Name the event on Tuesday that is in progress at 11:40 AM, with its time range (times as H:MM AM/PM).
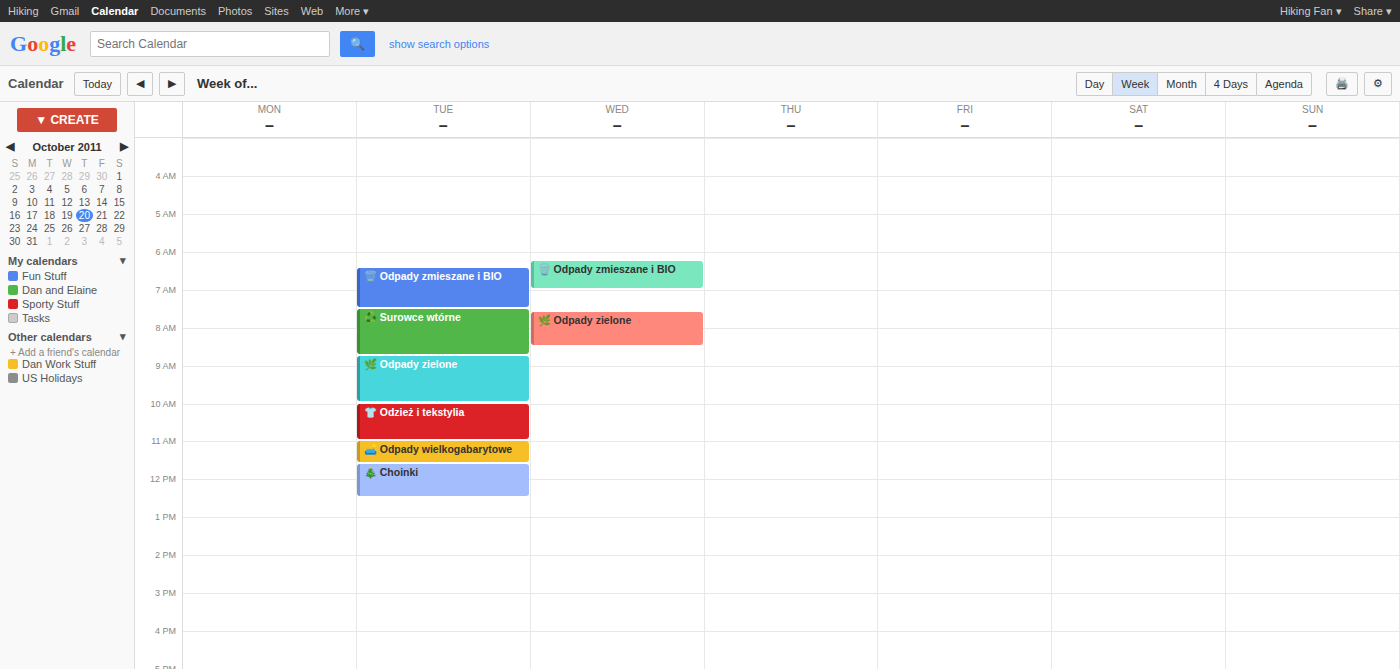
"🎄 Choinki", 11:35 AM to 12:30 PM